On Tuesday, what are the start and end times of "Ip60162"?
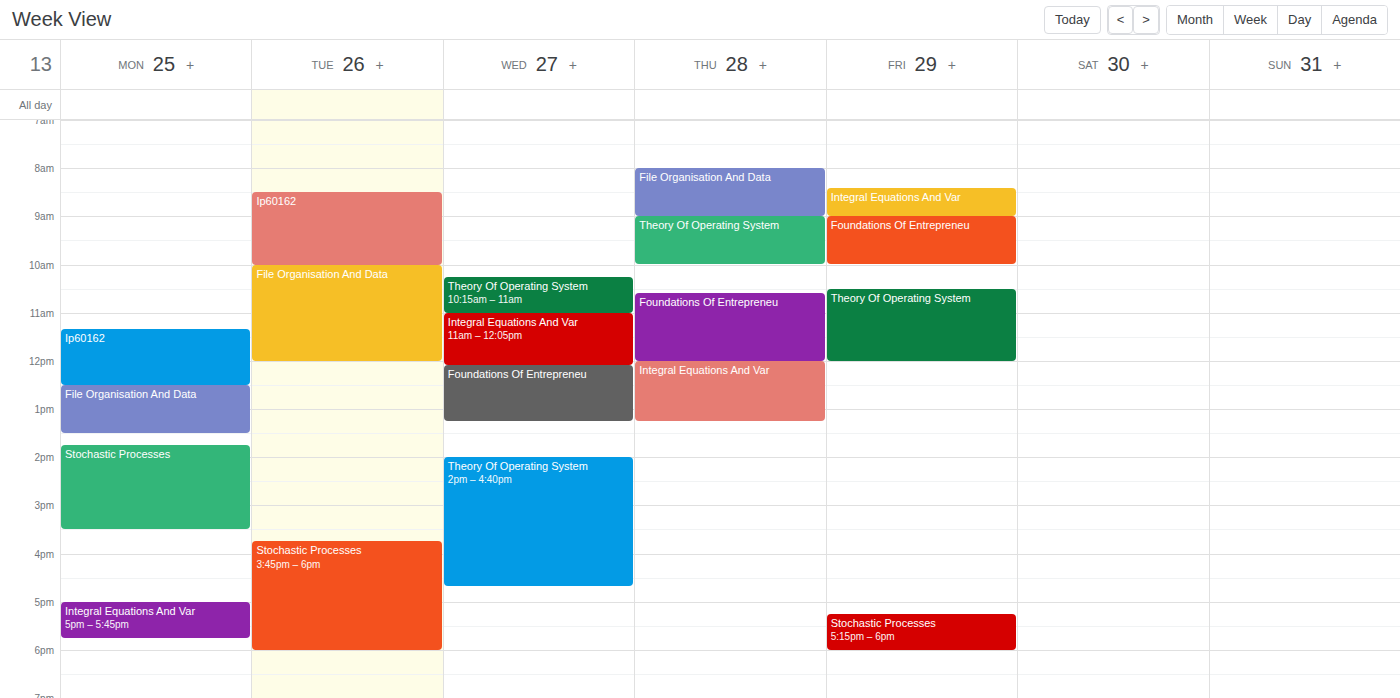
08:30 to 10:00